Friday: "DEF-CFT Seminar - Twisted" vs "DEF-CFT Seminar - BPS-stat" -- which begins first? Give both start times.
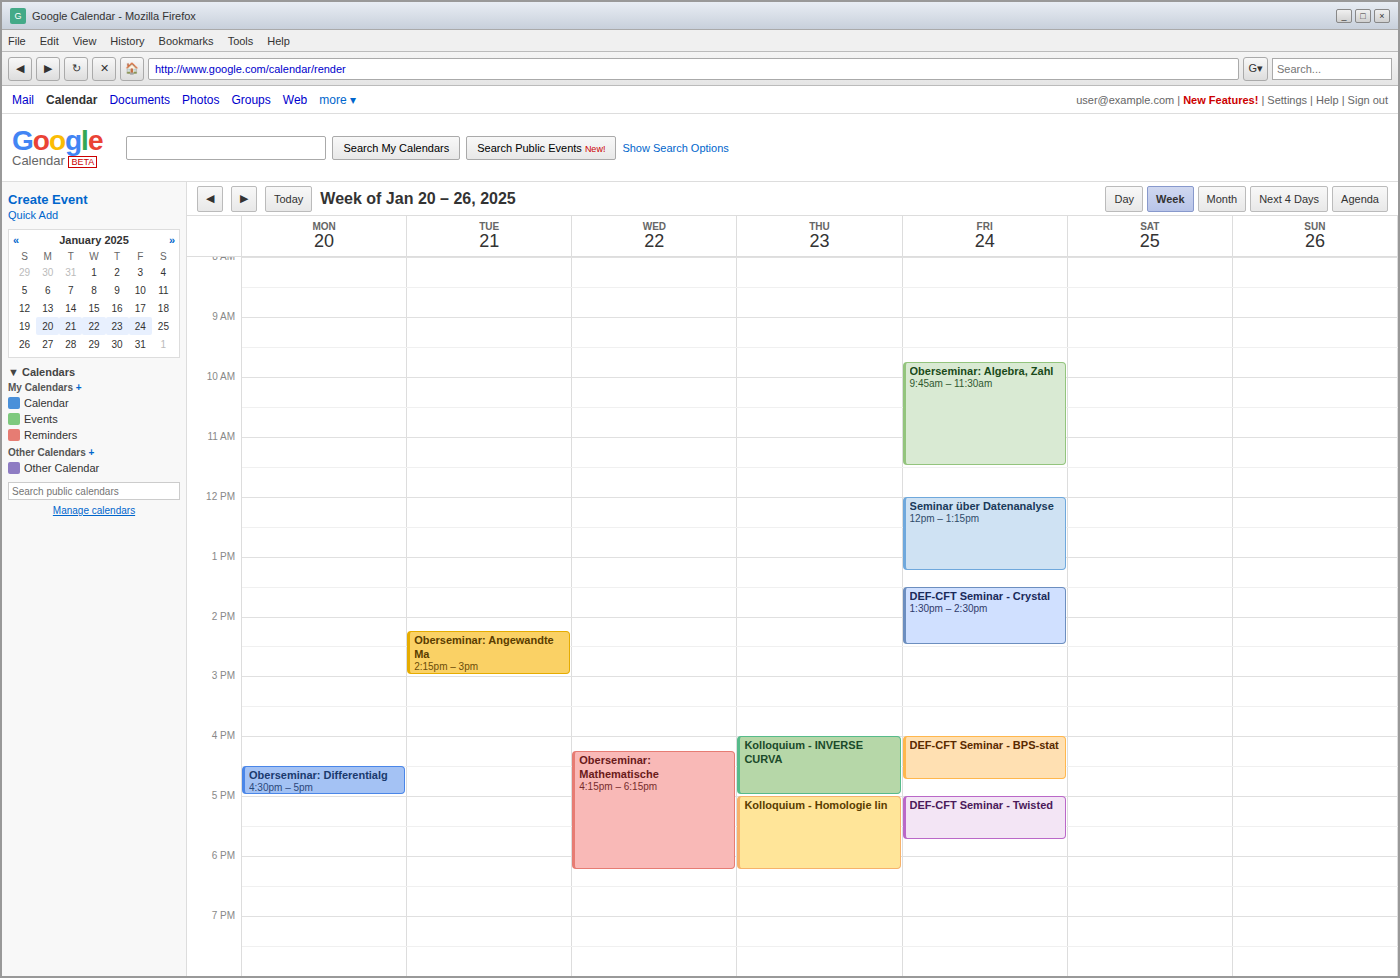
"DEF-CFT Seminar - BPS-stat" 16:00; "DEF-CFT Seminar - Twisted" 17:00.